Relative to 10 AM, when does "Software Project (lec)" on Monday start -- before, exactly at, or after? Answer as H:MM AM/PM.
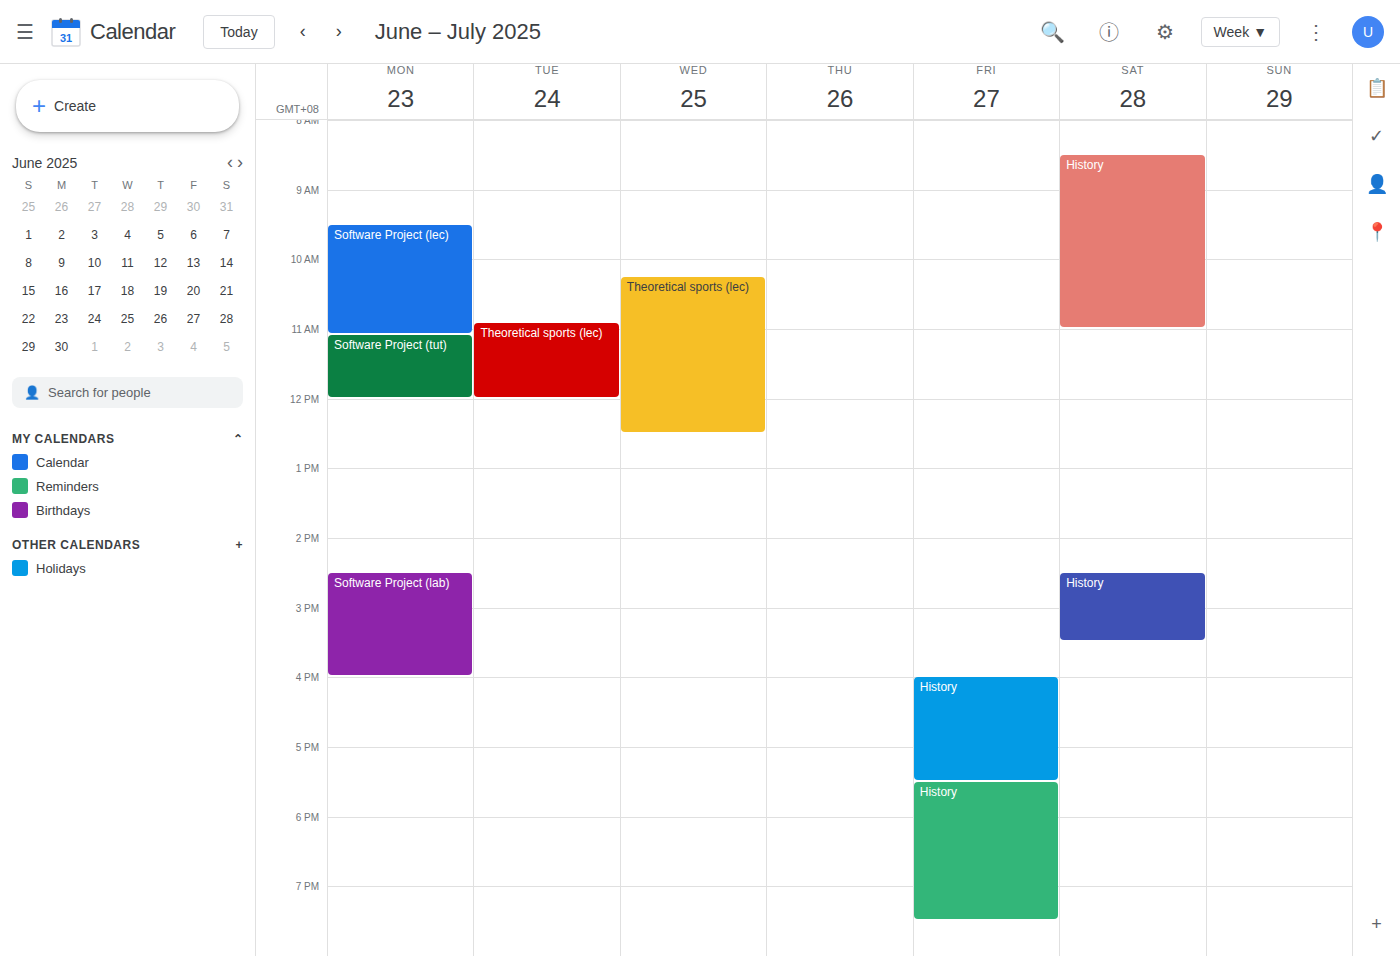
9:30 AM -- before 10 AM, 30 minutes above the 10 AM line.